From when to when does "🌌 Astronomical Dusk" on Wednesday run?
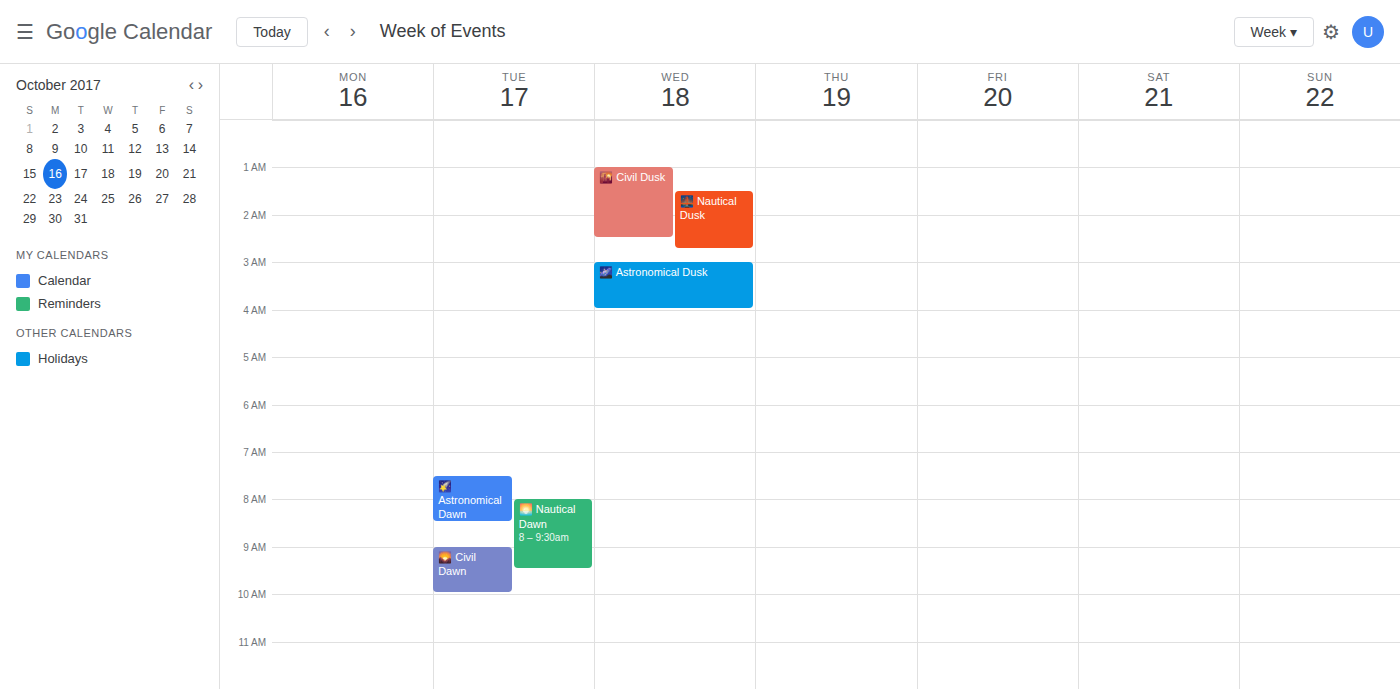
3:00 AM to 4:00 AM